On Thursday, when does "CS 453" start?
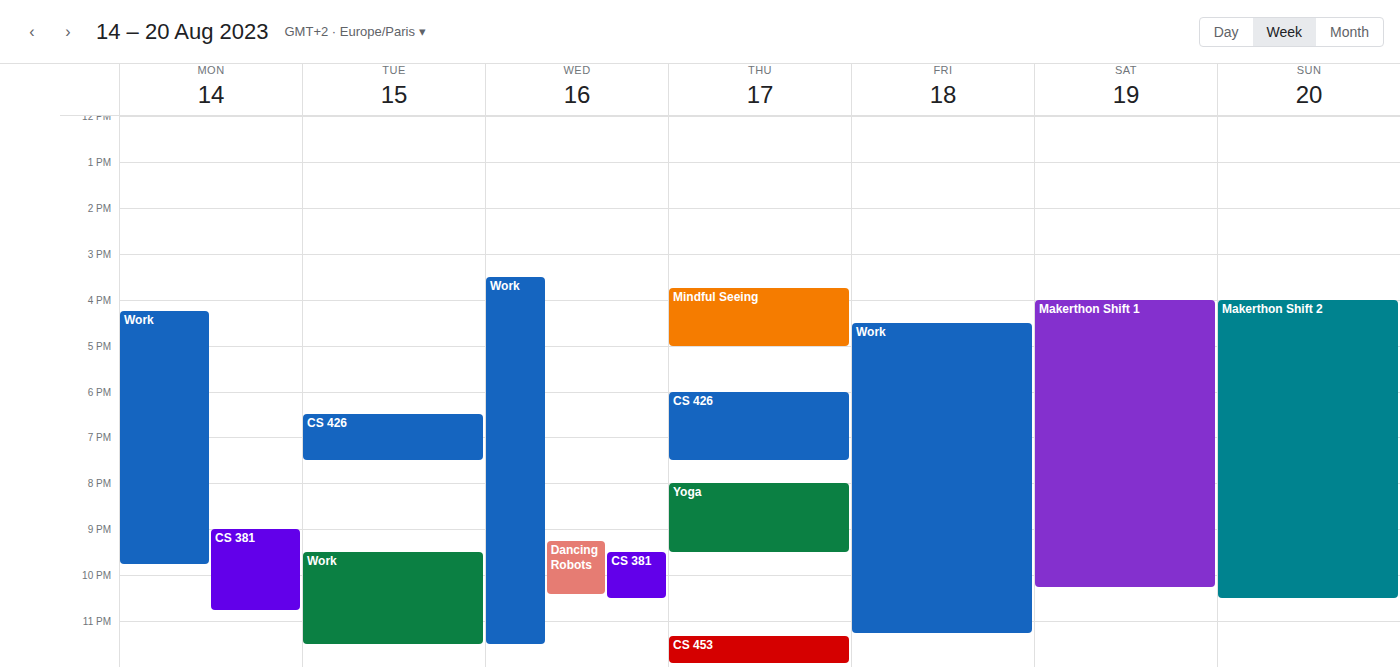
11:20 PM